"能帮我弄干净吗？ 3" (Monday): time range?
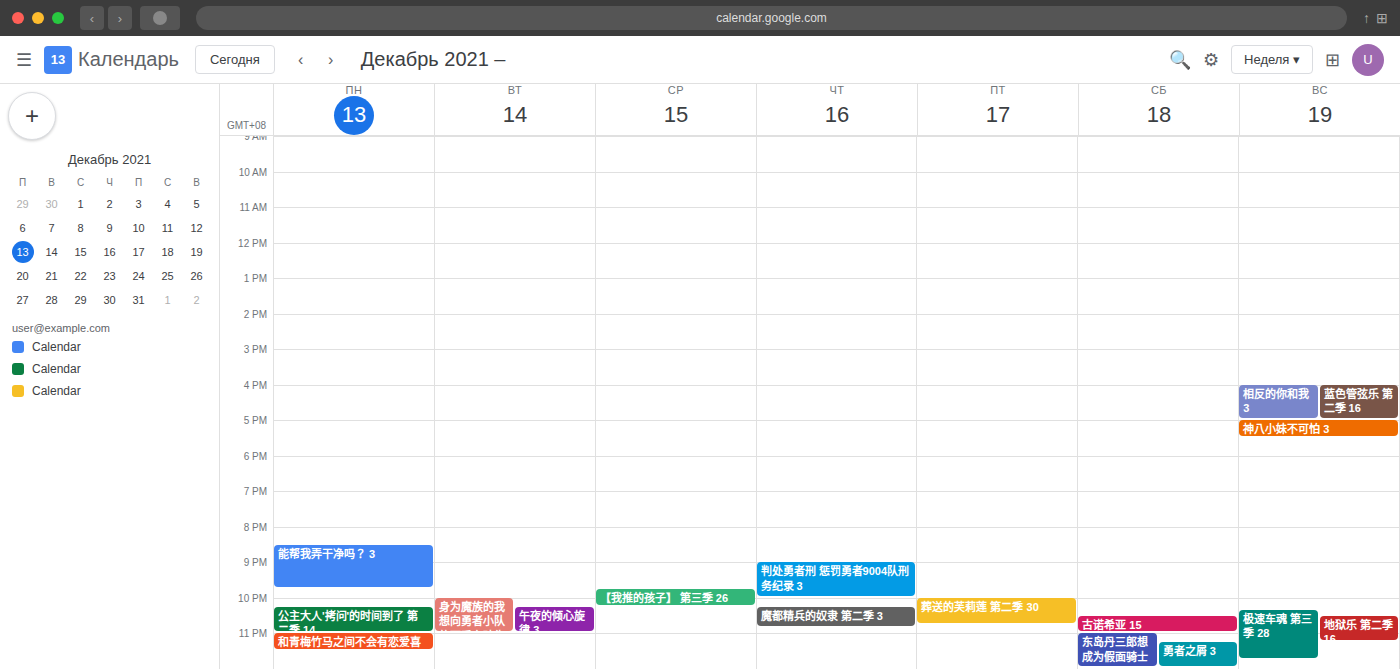
8:30 PM to 9:45 PM